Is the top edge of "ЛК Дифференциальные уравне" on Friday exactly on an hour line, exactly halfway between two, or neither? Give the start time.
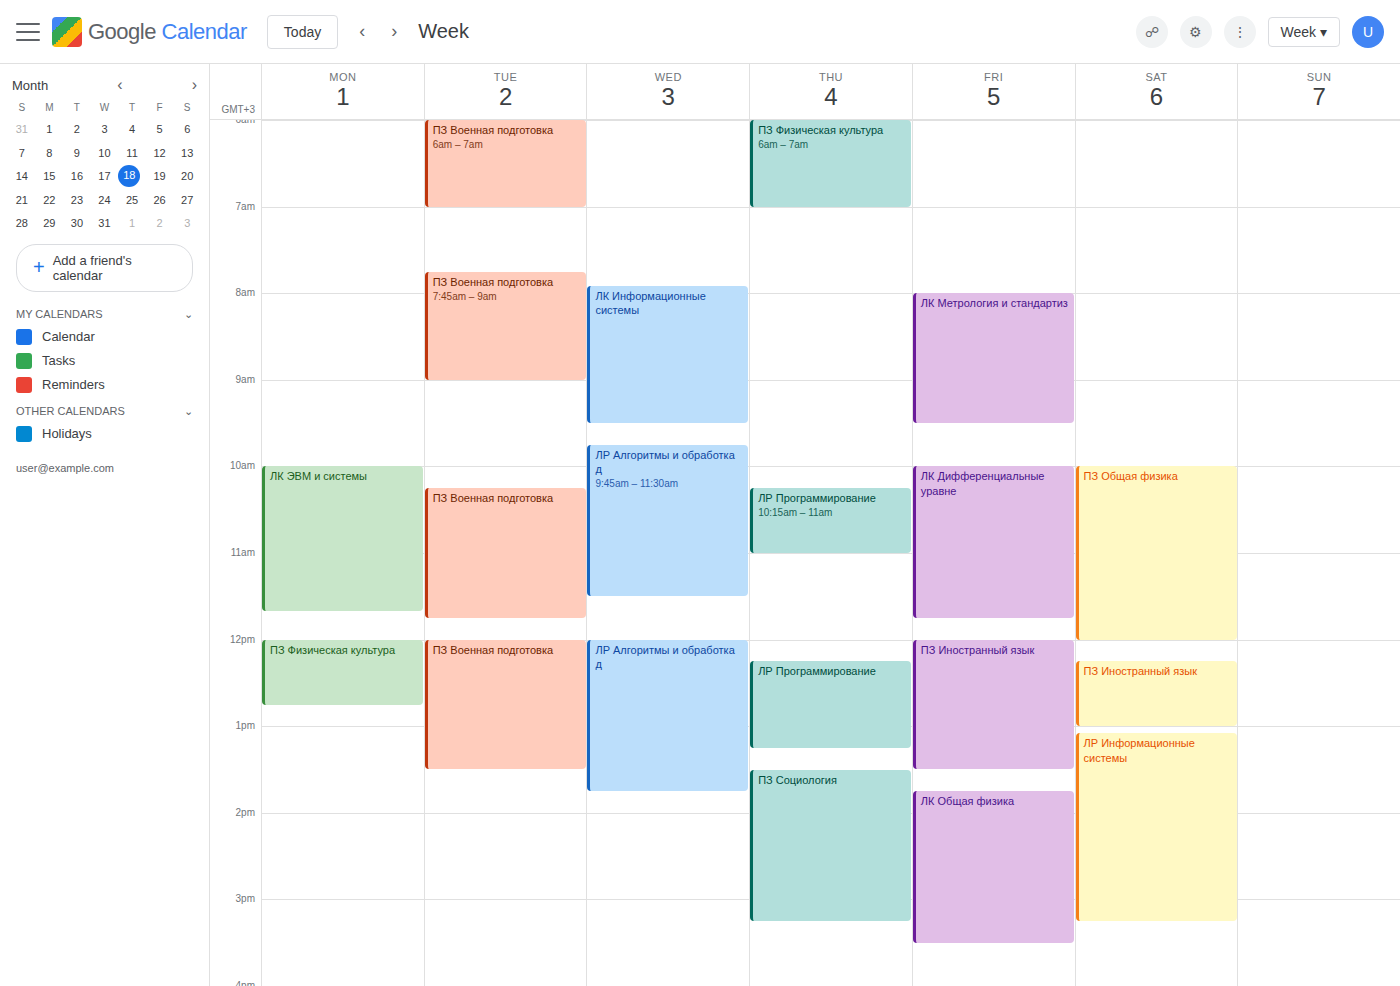
10:00 AM -- exactly on the 10 AM line.